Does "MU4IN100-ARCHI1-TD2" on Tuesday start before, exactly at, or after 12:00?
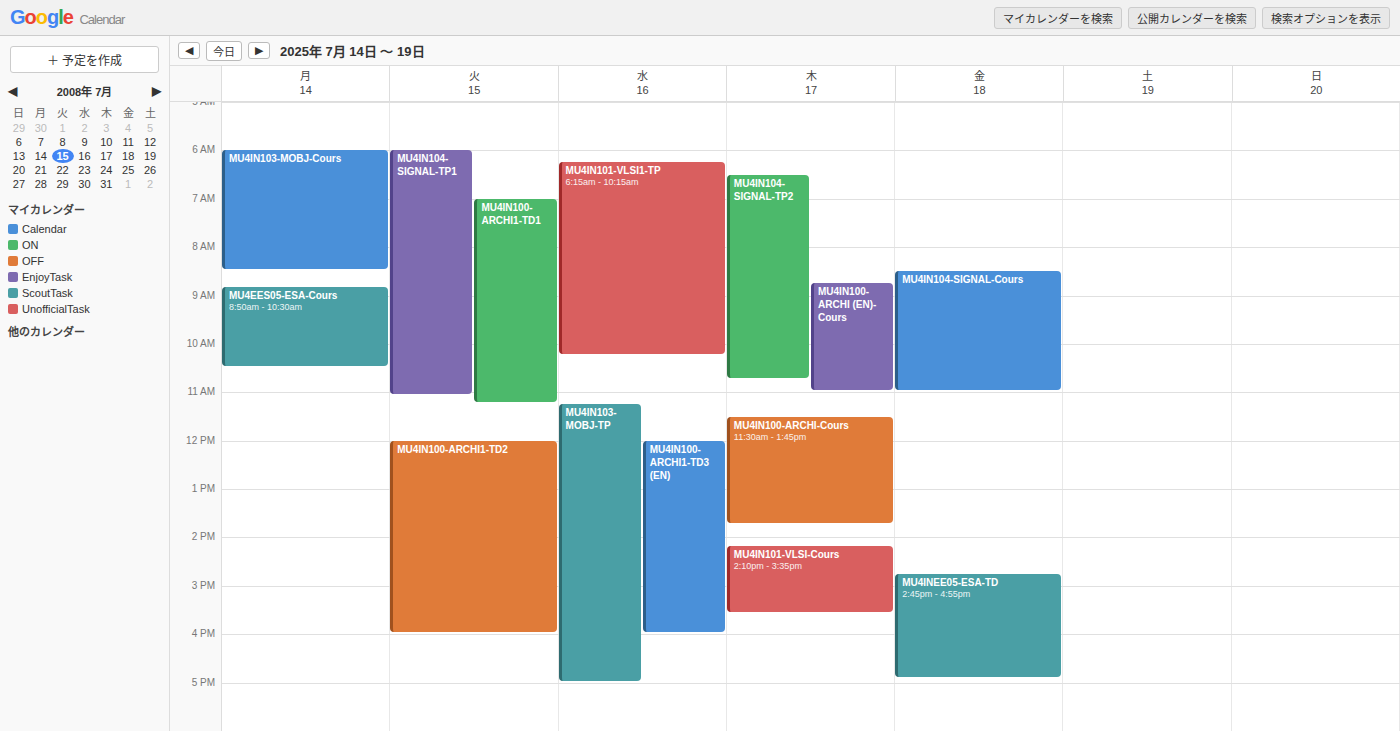
12:00 -- exactly at 12:00, on the 12:00 line.